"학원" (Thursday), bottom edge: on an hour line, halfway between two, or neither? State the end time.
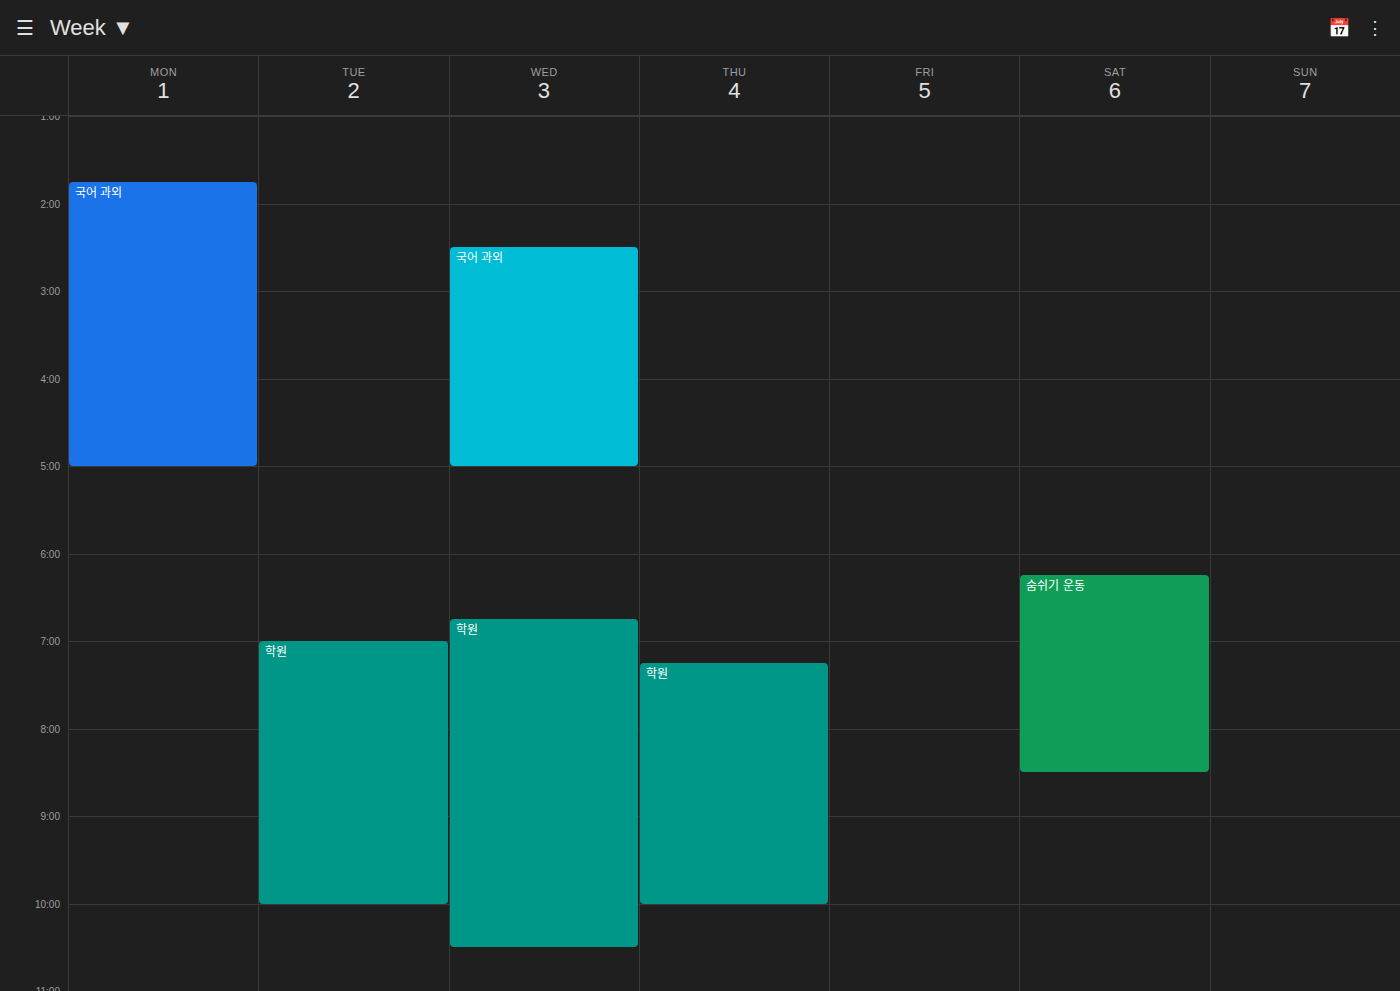
10:00 PM -- exactly on the 10 PM line.